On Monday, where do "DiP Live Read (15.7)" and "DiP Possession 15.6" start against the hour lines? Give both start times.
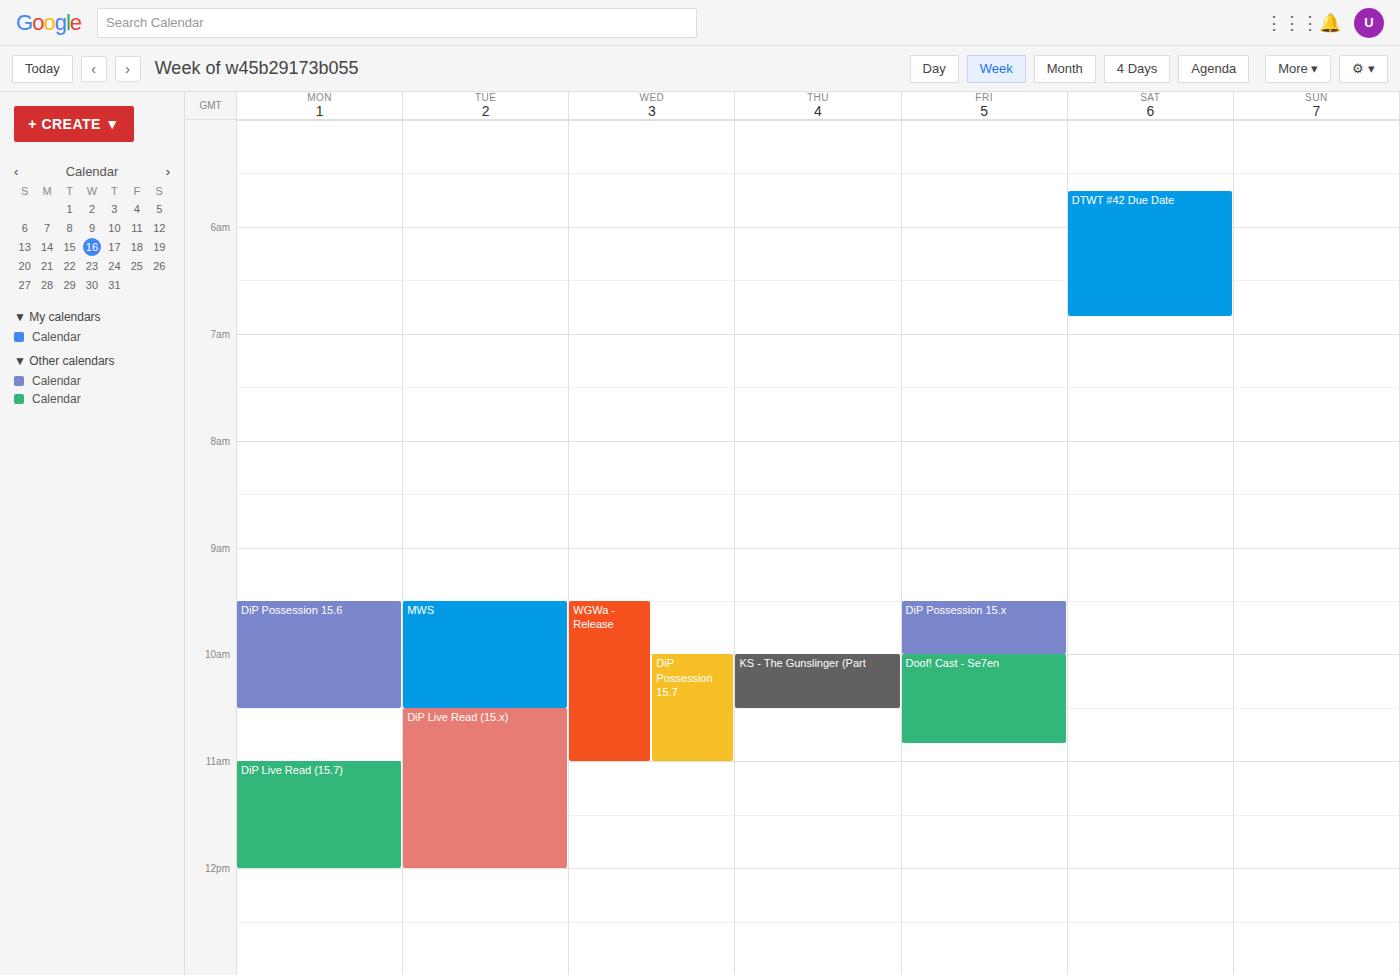
"DiP Live Read (15.7)": 11:00 AM, exactly on the 11 AM line. "DiP Possession 15.6": 9:30 AM, halfway between the 9 AM and 10 AM lines.